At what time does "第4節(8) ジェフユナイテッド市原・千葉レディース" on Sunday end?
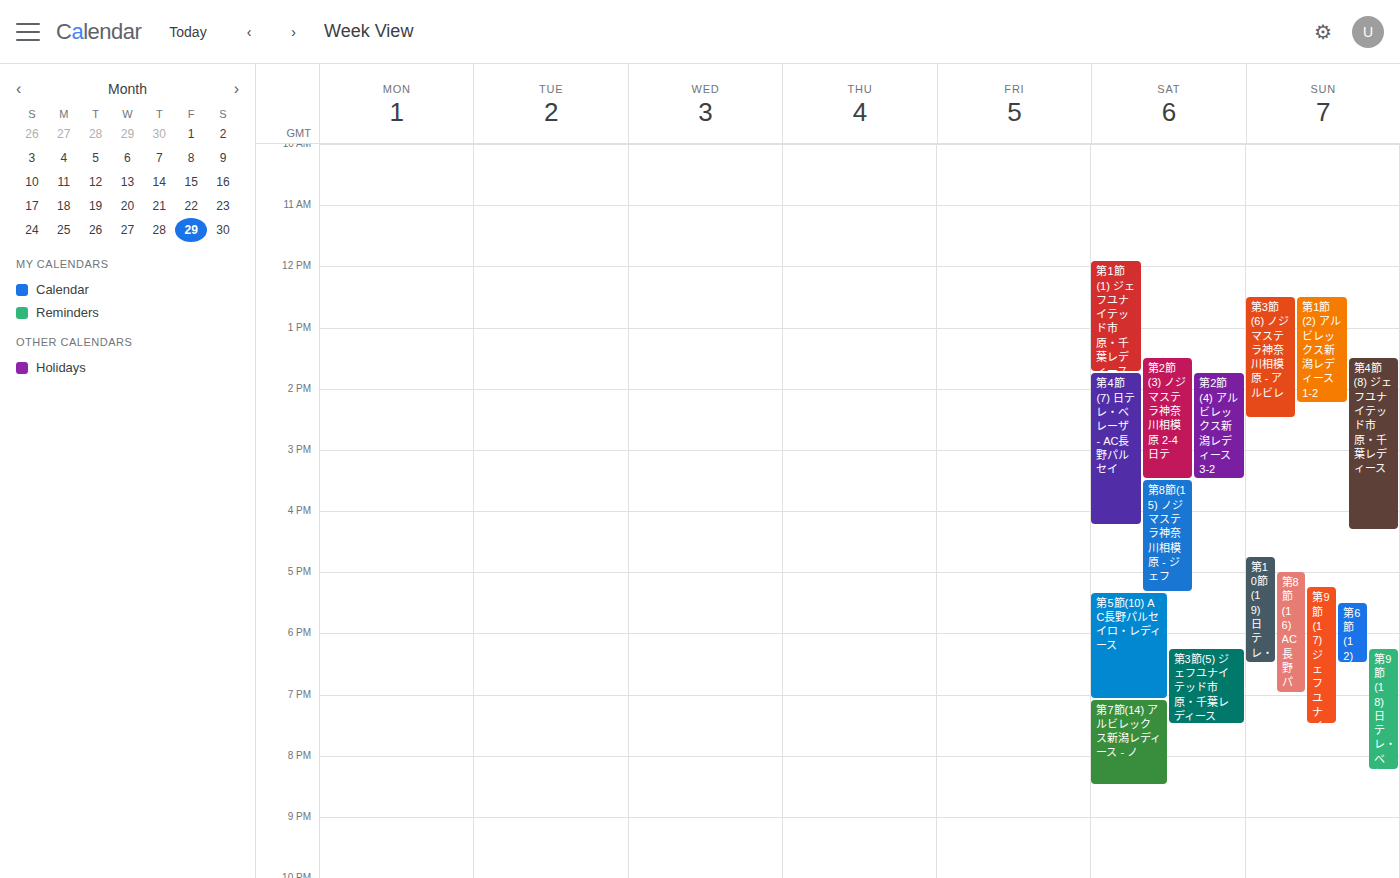
4:20 PM